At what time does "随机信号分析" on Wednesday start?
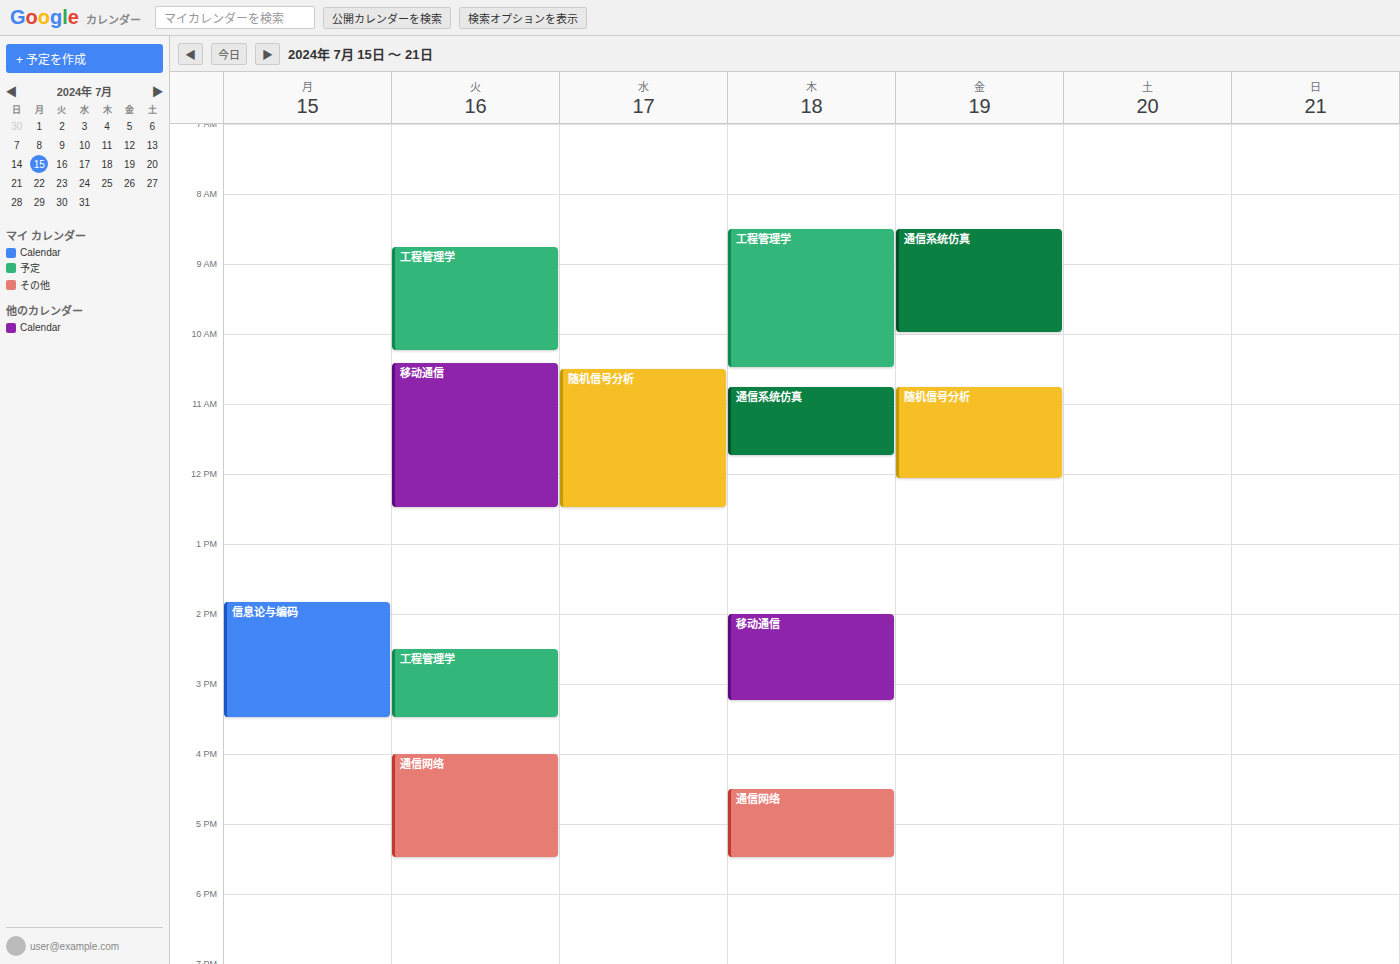
10:30 AM